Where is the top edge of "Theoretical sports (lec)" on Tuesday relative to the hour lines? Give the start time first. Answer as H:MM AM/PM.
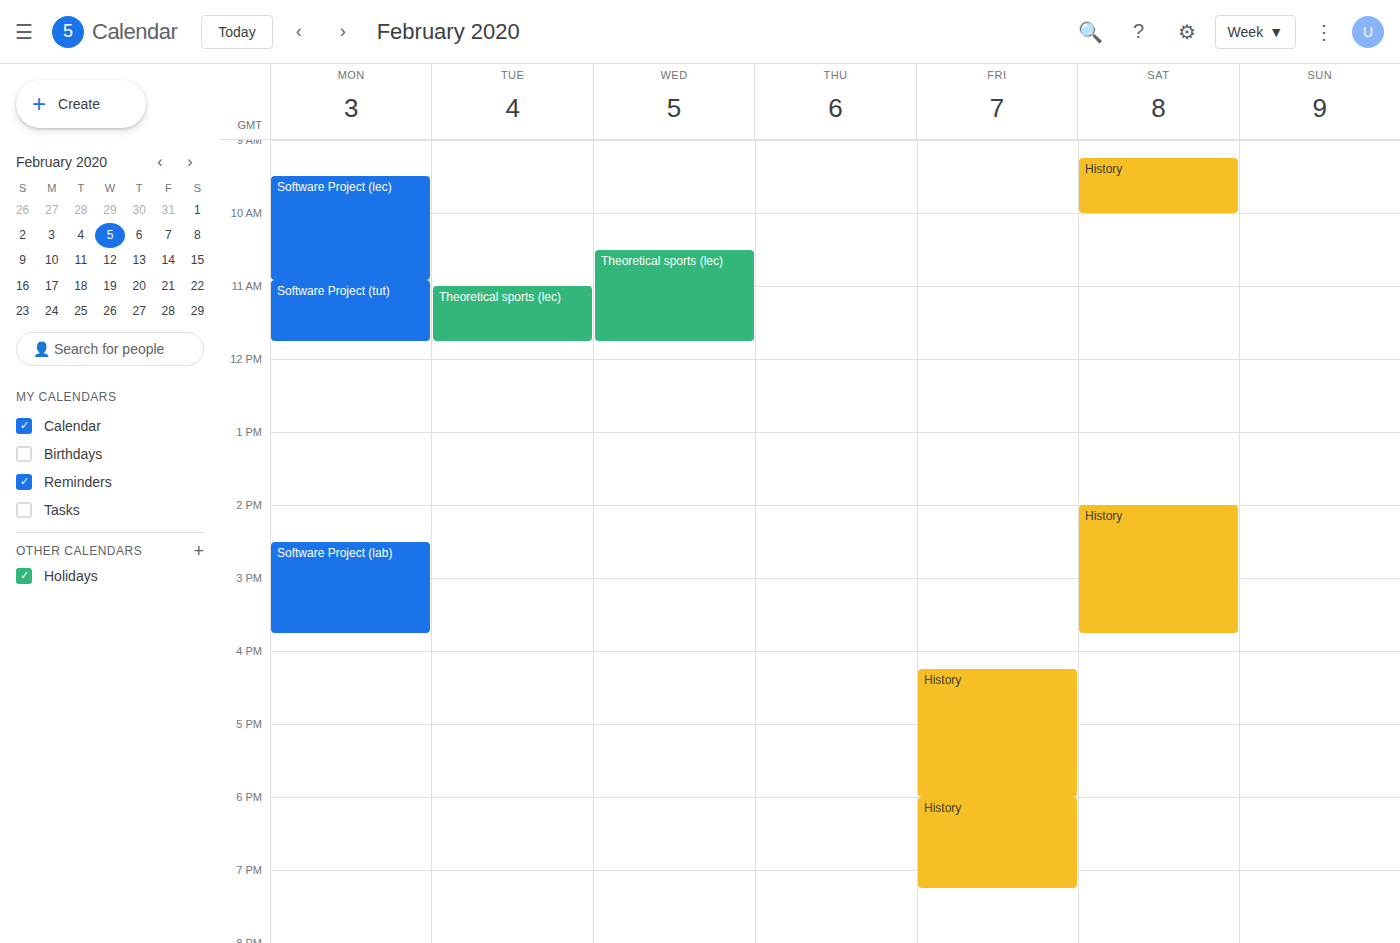
11:00 AM -- exactly on the 11 AM line.